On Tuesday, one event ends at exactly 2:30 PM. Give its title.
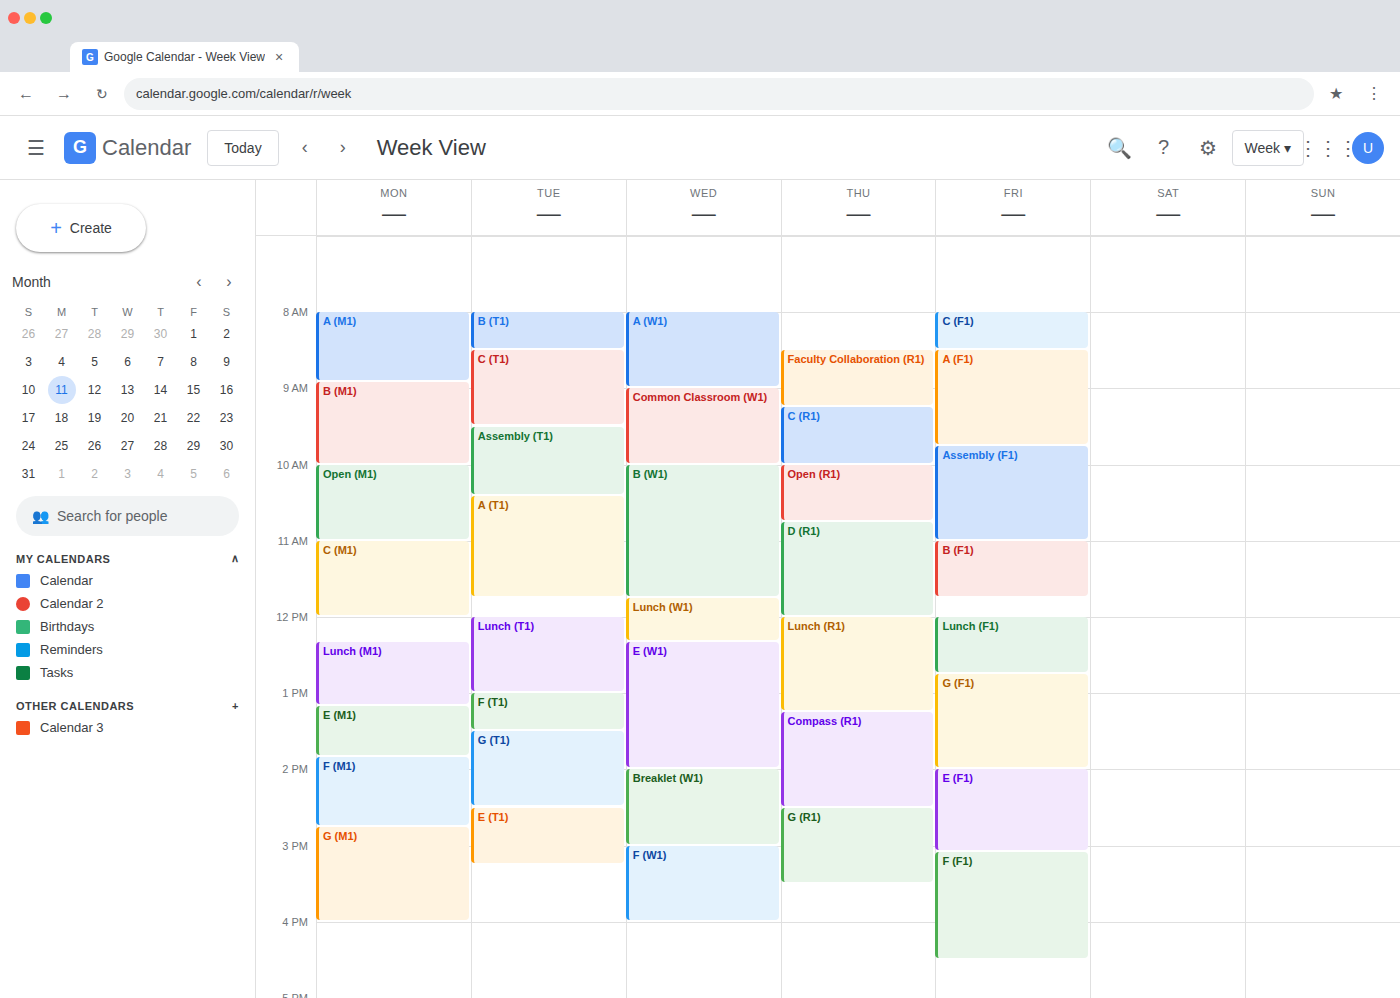
"G (T1)"